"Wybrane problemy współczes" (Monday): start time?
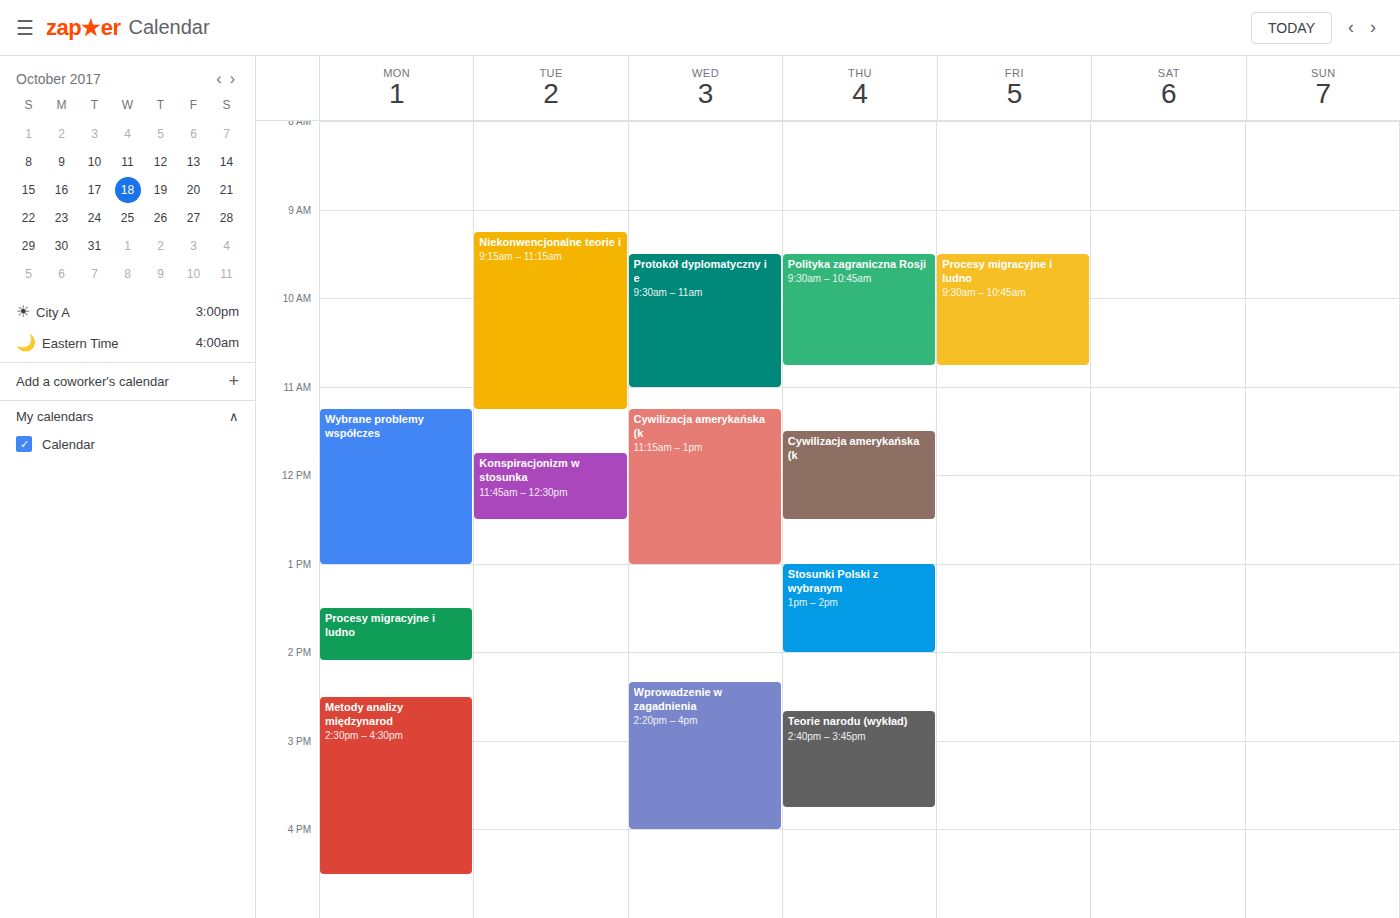
11:15